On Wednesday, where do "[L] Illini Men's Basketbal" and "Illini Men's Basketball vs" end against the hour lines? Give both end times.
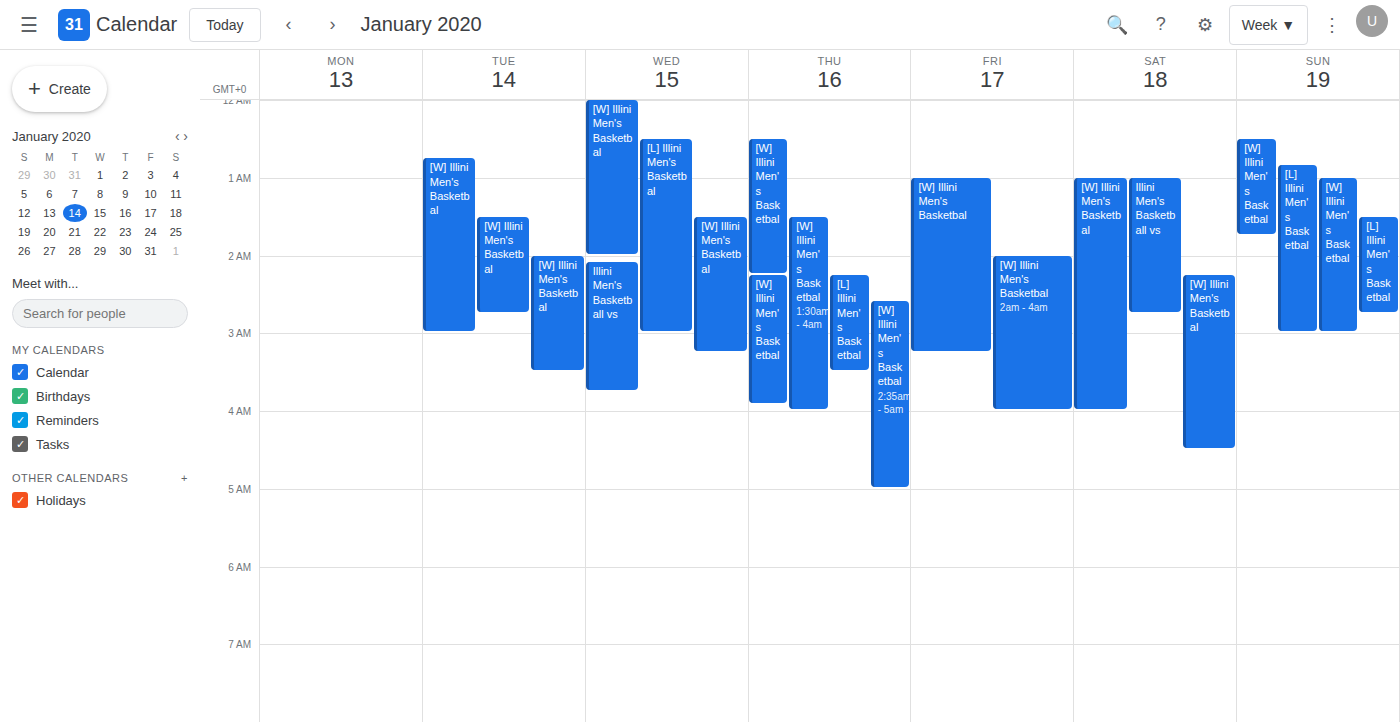
"[L] Illini Men's Basketbal": 3:00 AM, exactly on the 3 AM line. "Illini Men's Basketball vs": 3:45 AM, neither: three quarters of the way from the 3 AM line to the 4 AM line.